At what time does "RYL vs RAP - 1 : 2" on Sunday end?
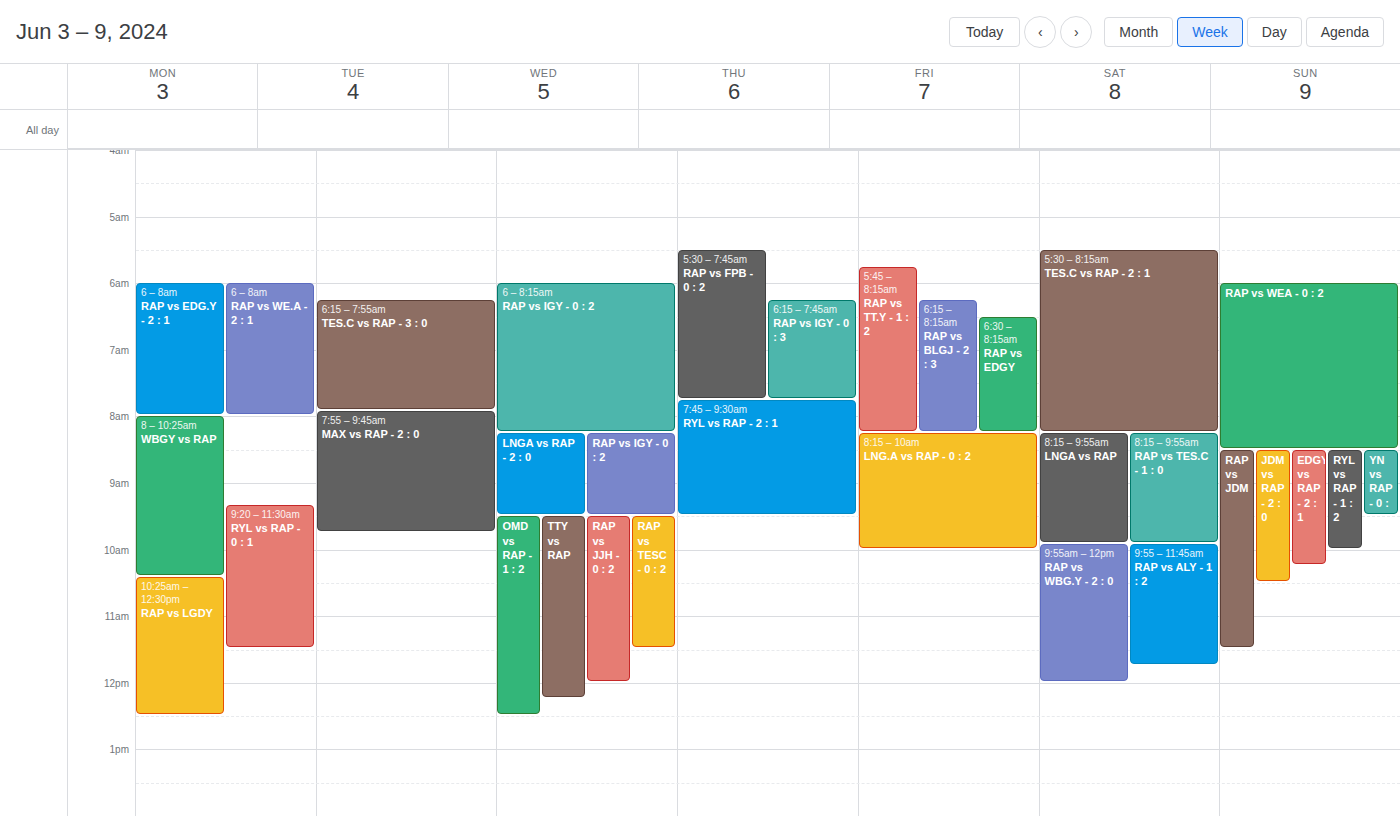
10:00 AM